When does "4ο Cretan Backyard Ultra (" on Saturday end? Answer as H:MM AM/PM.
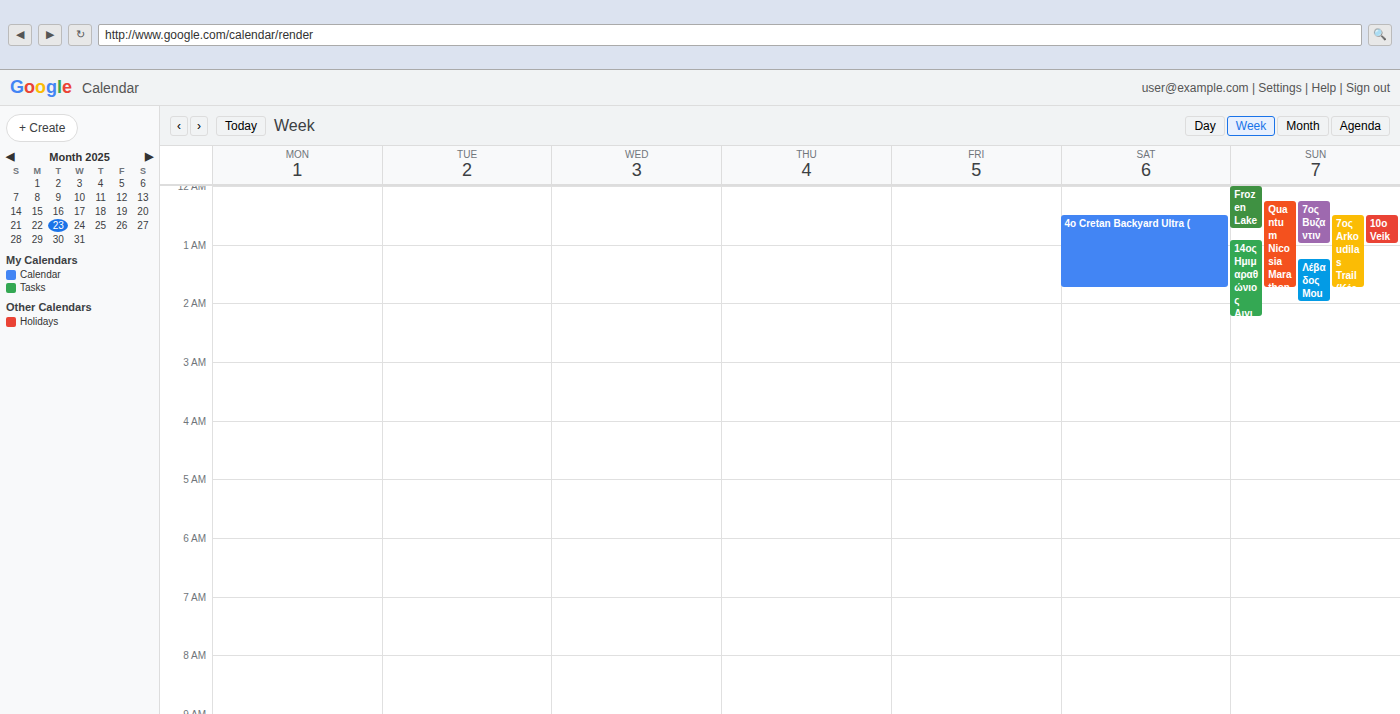
1:45 AM